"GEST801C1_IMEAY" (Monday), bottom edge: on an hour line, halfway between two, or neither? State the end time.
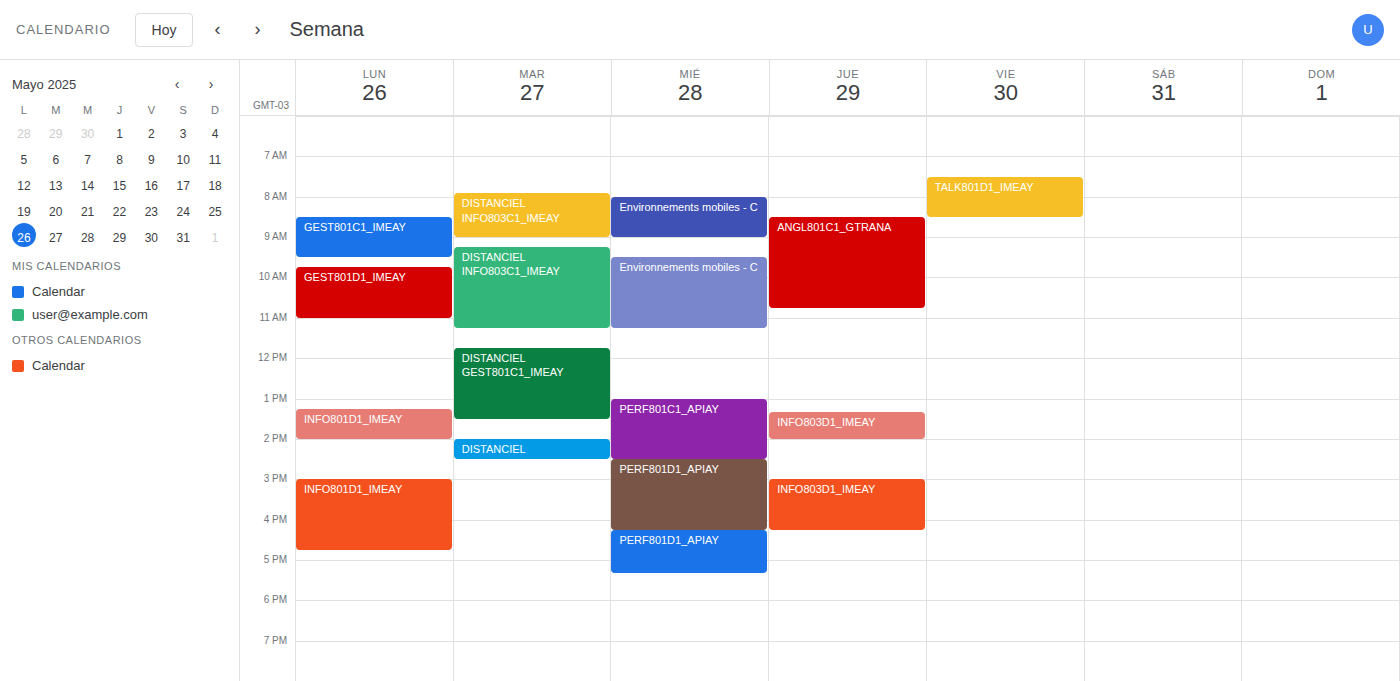
9:30 AM -- halfway between the 9 AM and 10 AM lines.